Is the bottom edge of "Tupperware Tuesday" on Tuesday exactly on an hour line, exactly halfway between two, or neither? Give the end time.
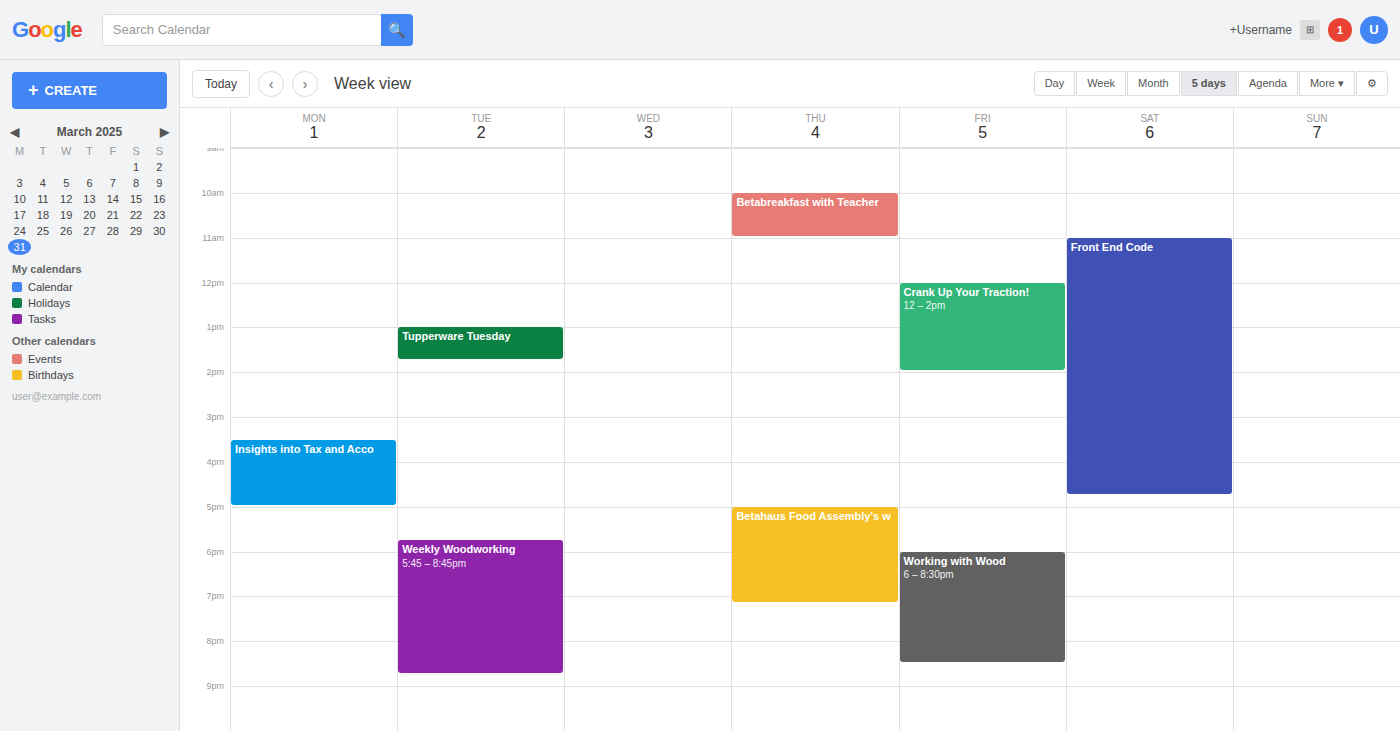
13:45 -- neither: three quarters of the way from the 13:00 line to the 14:00 line.